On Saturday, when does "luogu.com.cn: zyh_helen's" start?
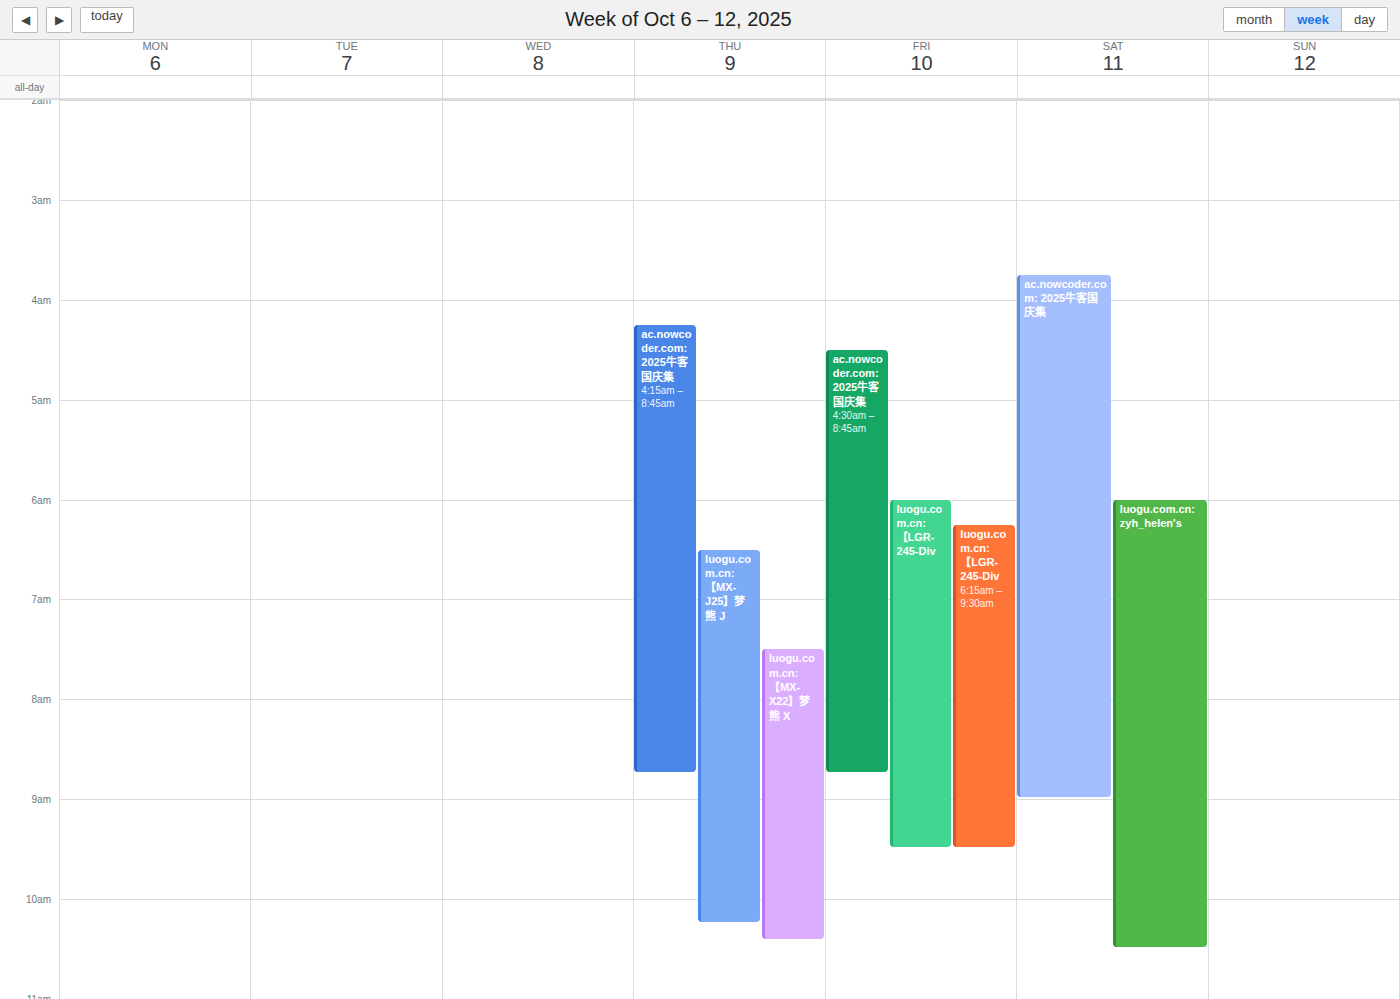
6:00 AM